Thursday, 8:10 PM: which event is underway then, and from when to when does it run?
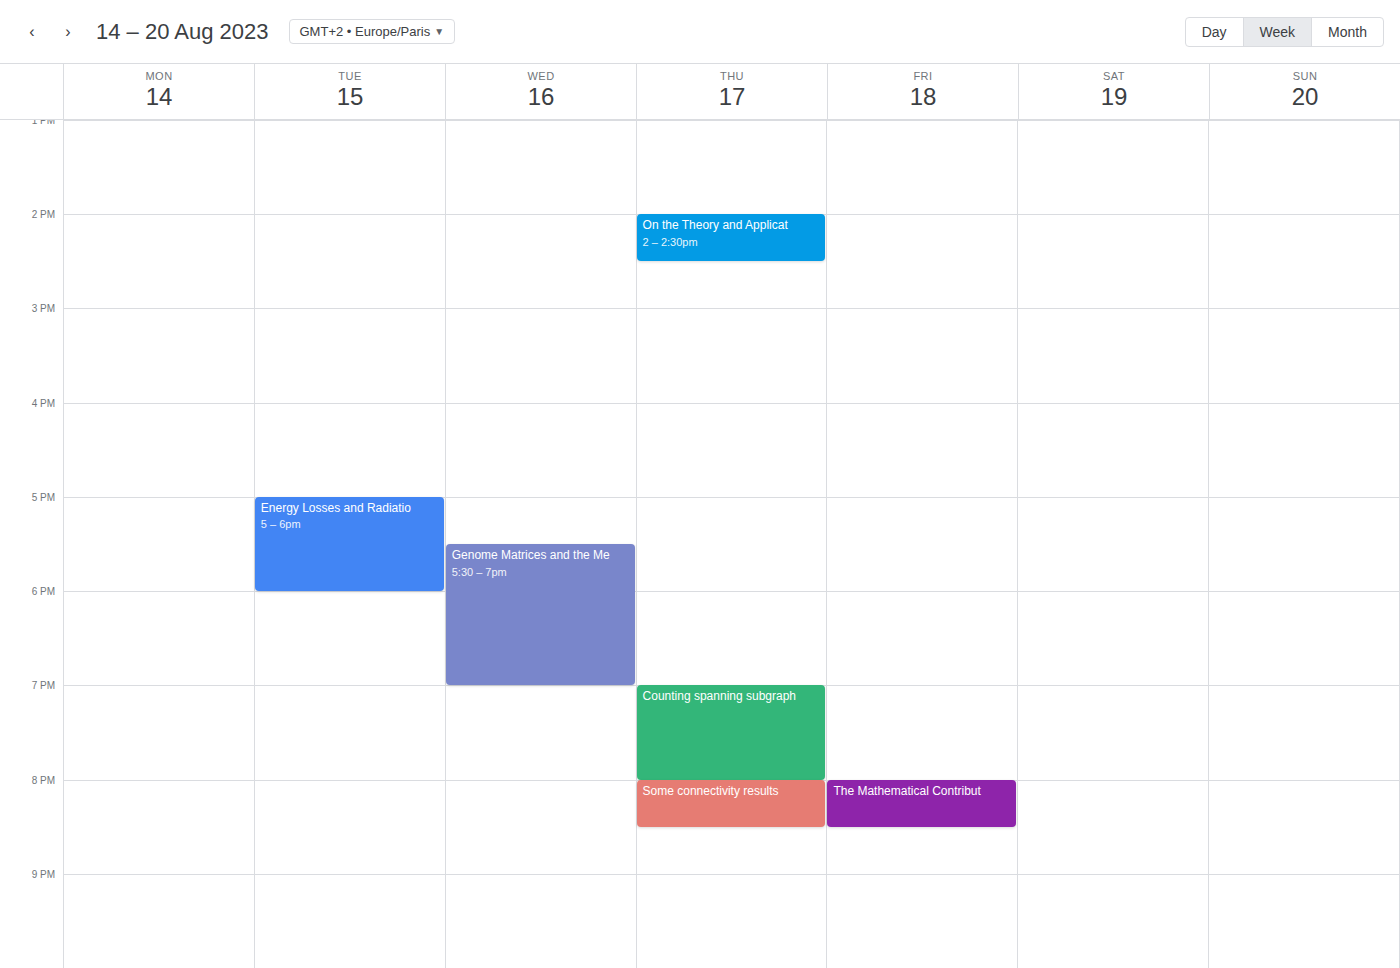
"Some connectivity results", 8:00 PM to 8:30 PM